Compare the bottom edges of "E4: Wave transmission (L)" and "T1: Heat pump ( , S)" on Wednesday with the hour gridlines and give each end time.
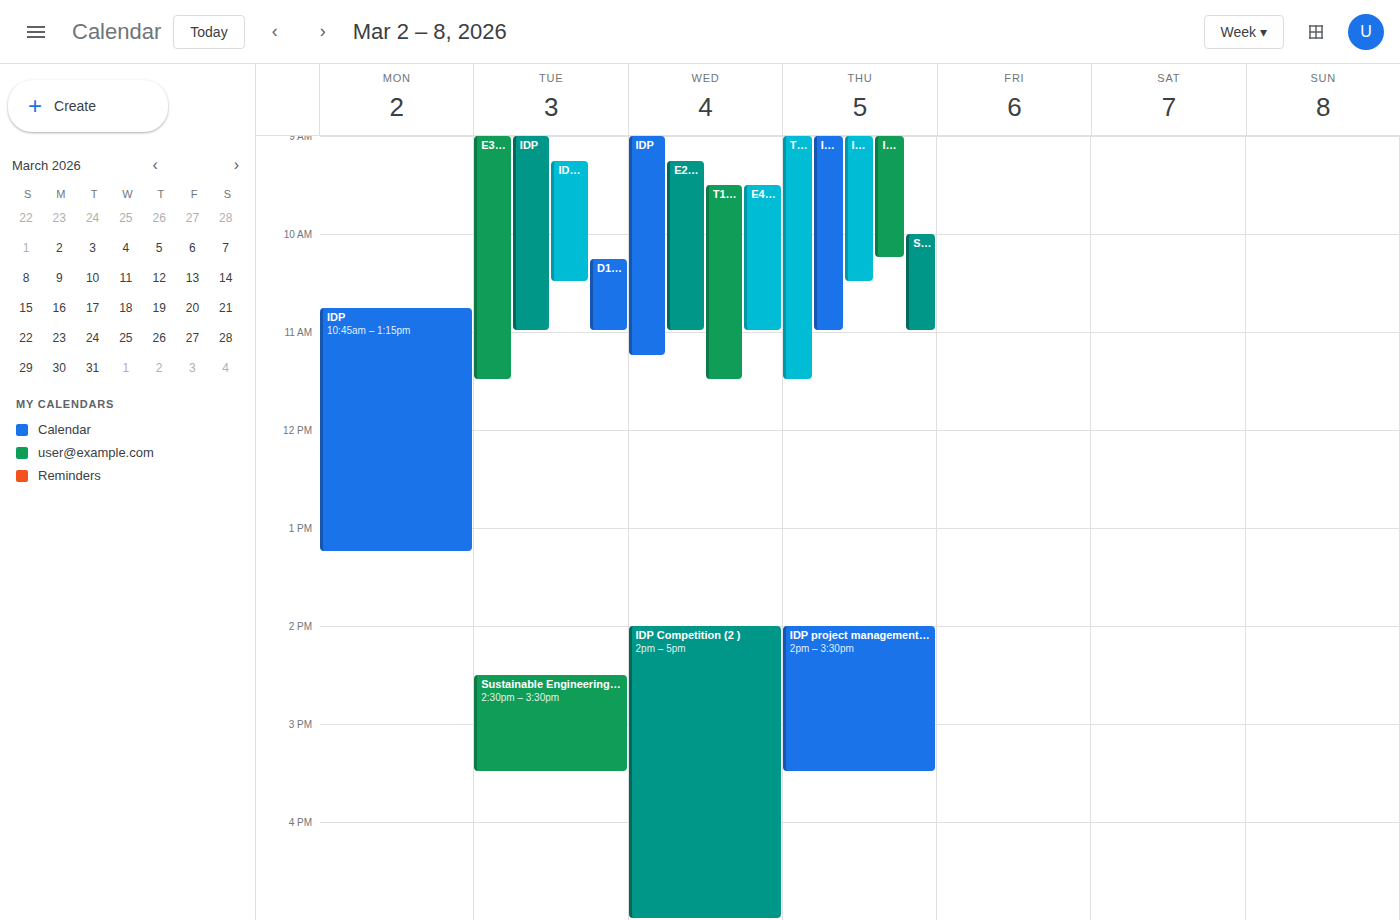
"E4: Wave transmission (L)": 11:00 AM, exactly on the 11 AM line. "T1: Heat pump ( , S)": 11:30 AM, halfway between the 11 AM and 12 PM lines.